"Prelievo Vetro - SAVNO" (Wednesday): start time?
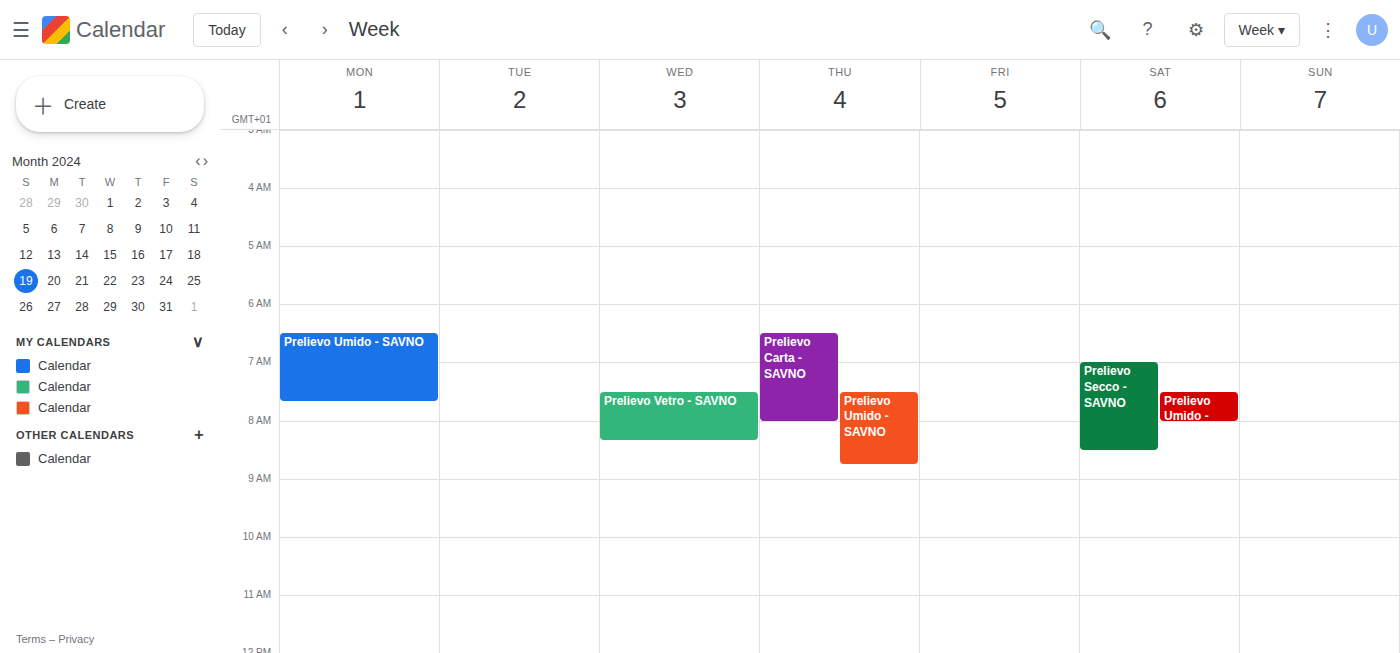
7:30 AM